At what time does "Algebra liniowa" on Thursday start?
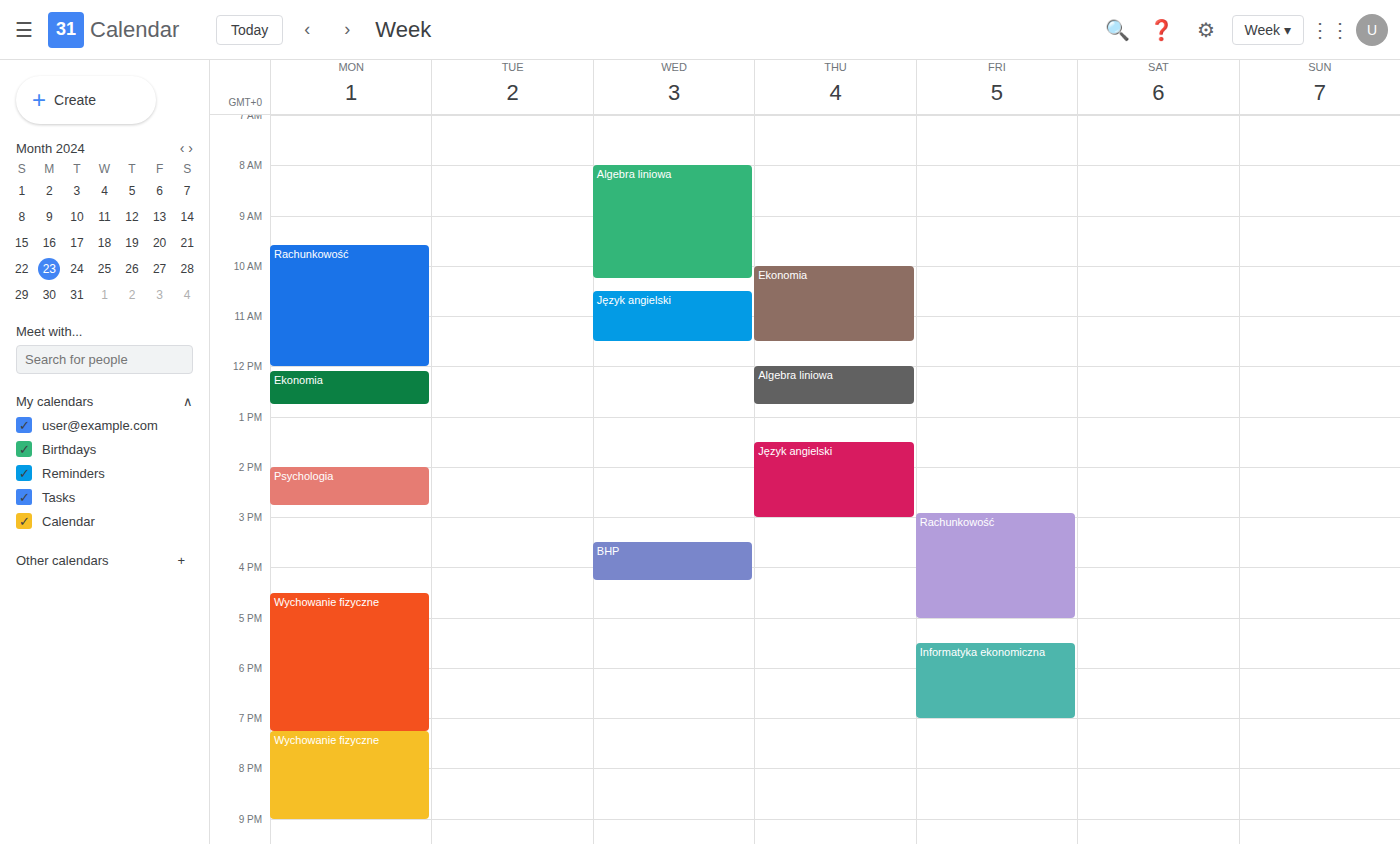
12:00